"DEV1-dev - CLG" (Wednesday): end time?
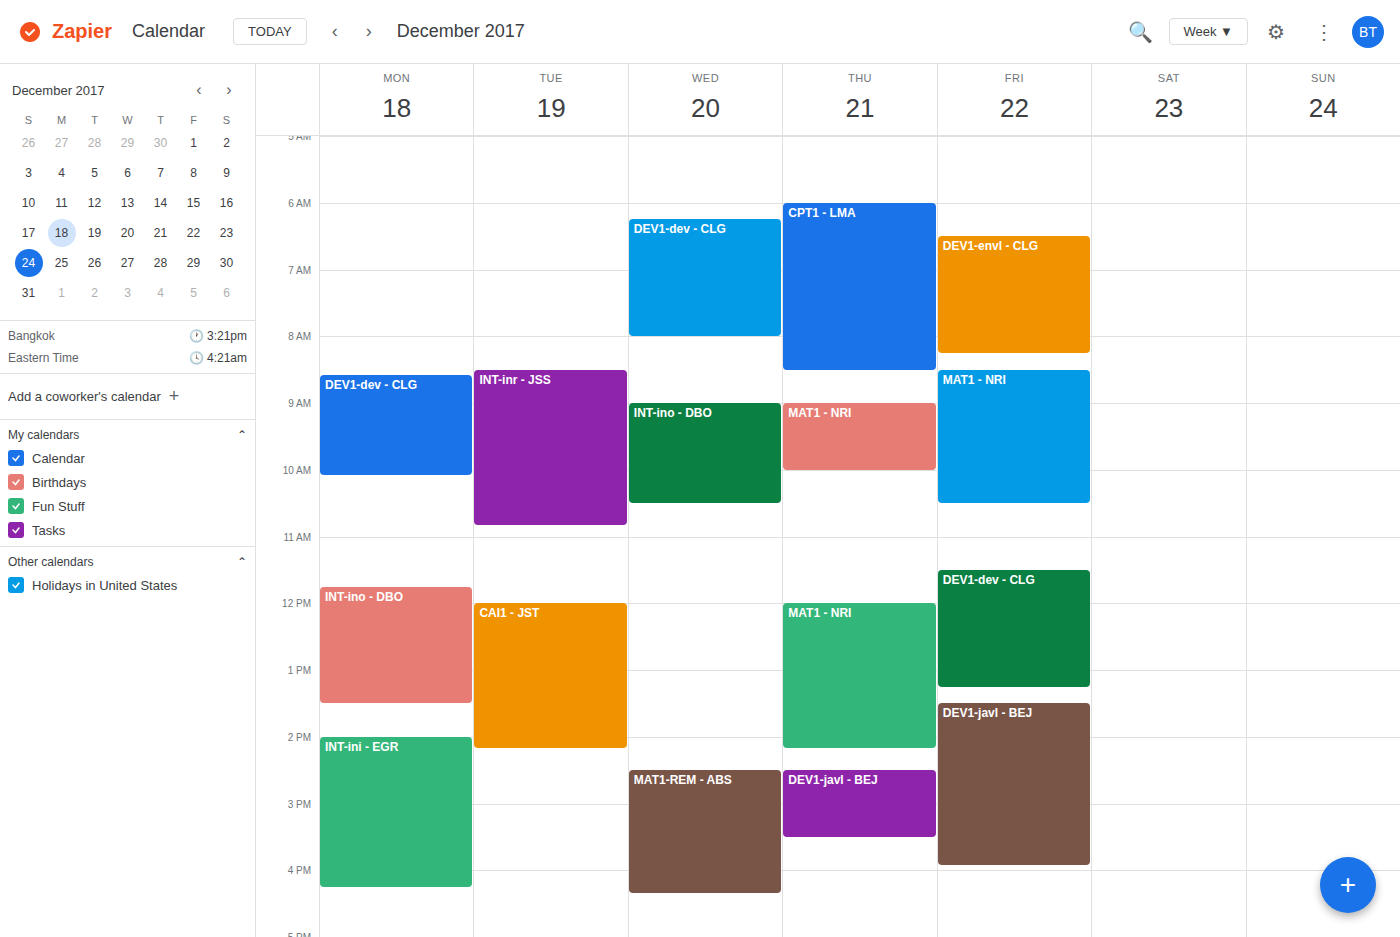
8:00 AM